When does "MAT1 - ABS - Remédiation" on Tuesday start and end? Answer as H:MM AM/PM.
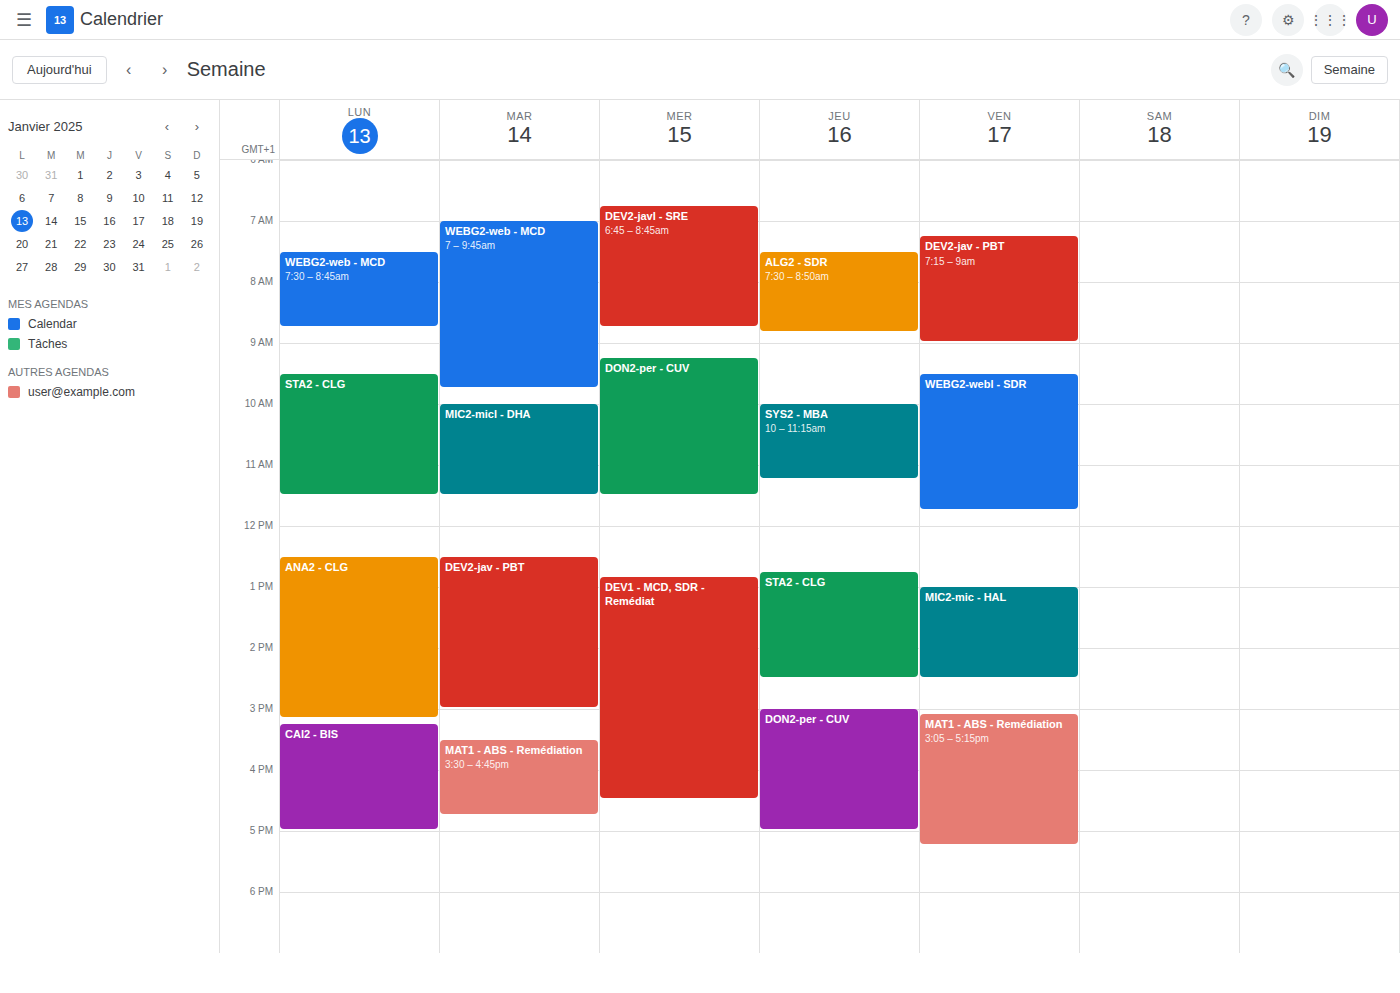
3:30 PM to 4:45 PM